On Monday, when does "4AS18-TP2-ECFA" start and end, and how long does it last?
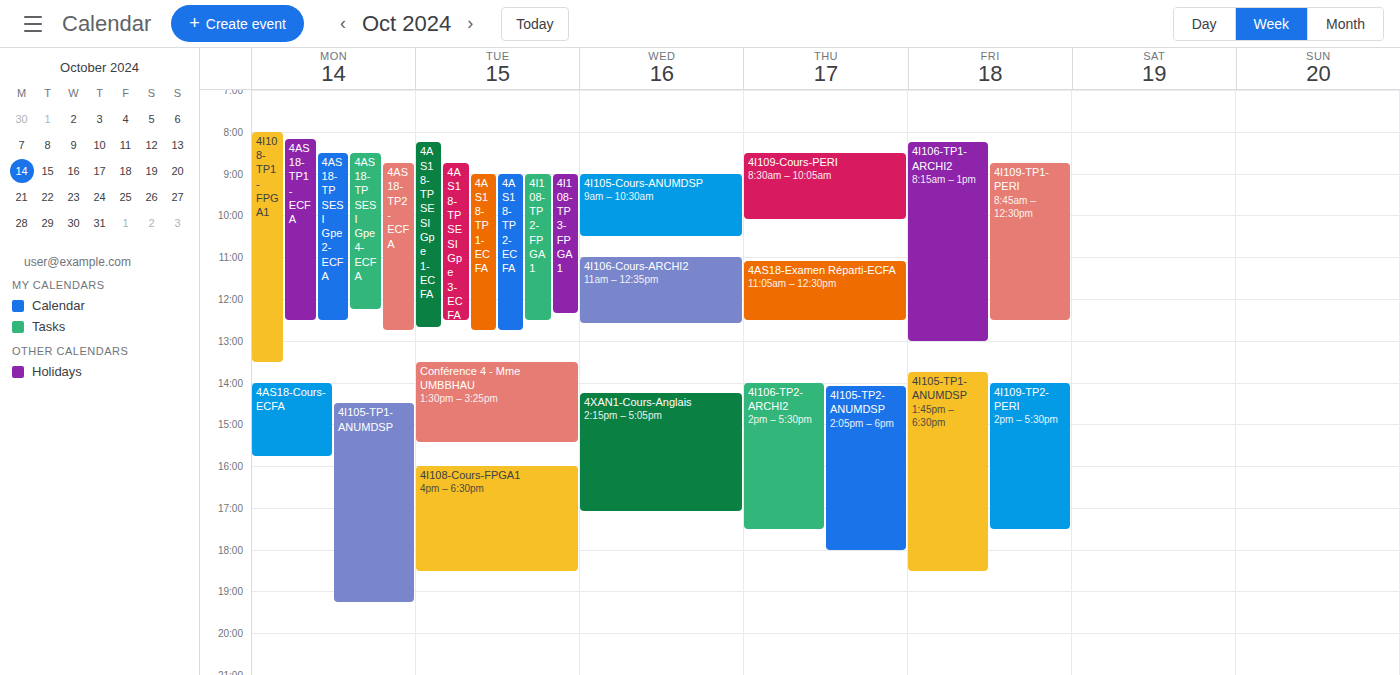
8:45 AM to 12:45 PM, 4 hours